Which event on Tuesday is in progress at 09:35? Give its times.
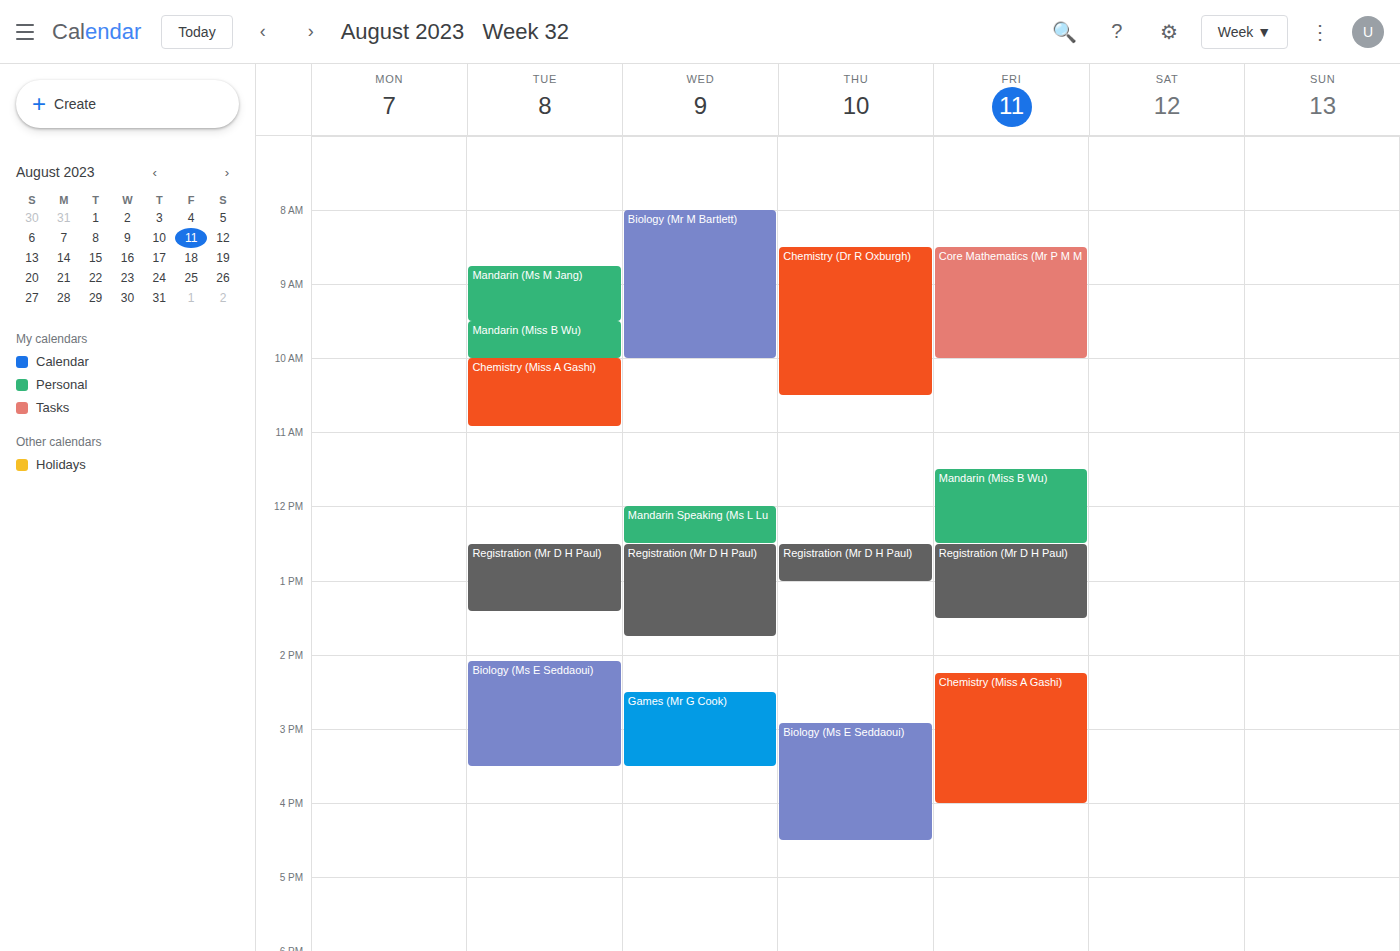
"Mandarin (Miss B Wu)", 09:30 to 10:00